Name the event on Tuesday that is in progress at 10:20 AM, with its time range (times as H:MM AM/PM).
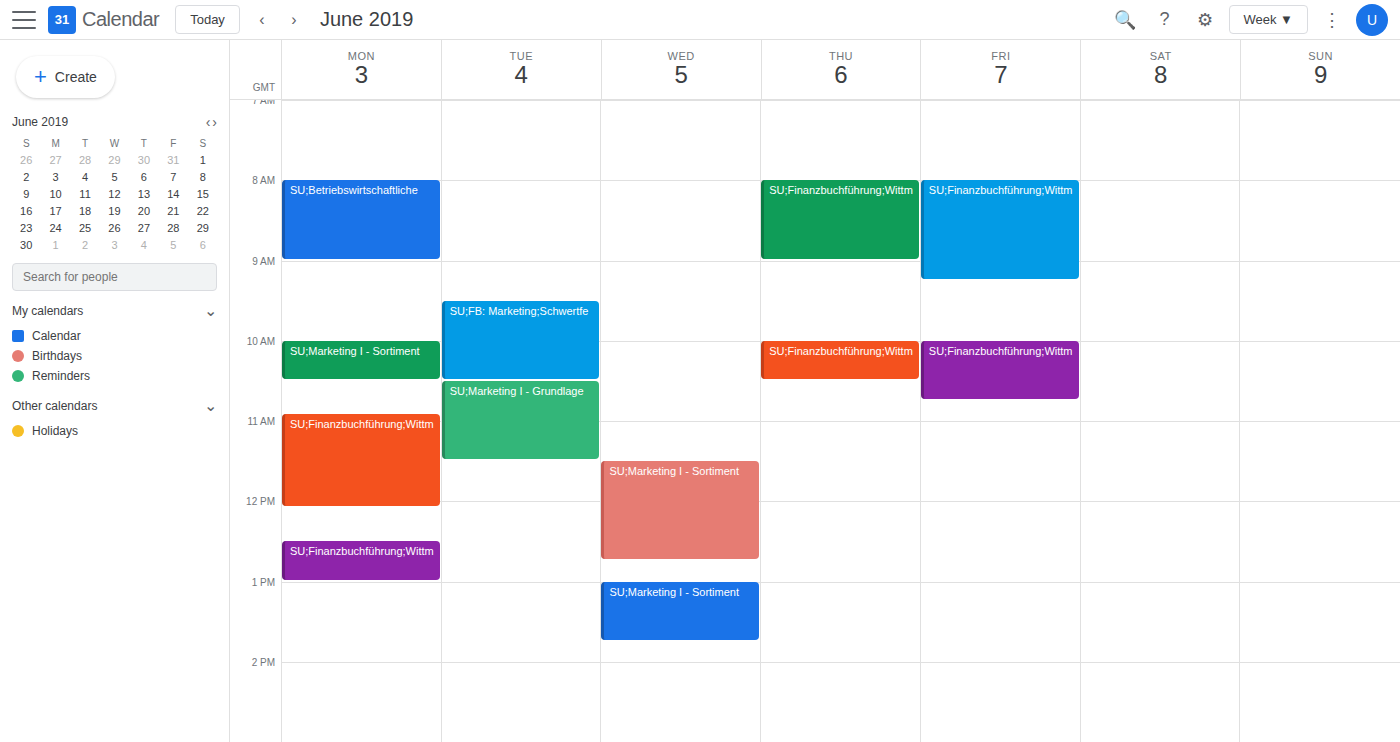
"SU;FB: Marketing;Schwertfe", 9:30 AM to 10:30 AM